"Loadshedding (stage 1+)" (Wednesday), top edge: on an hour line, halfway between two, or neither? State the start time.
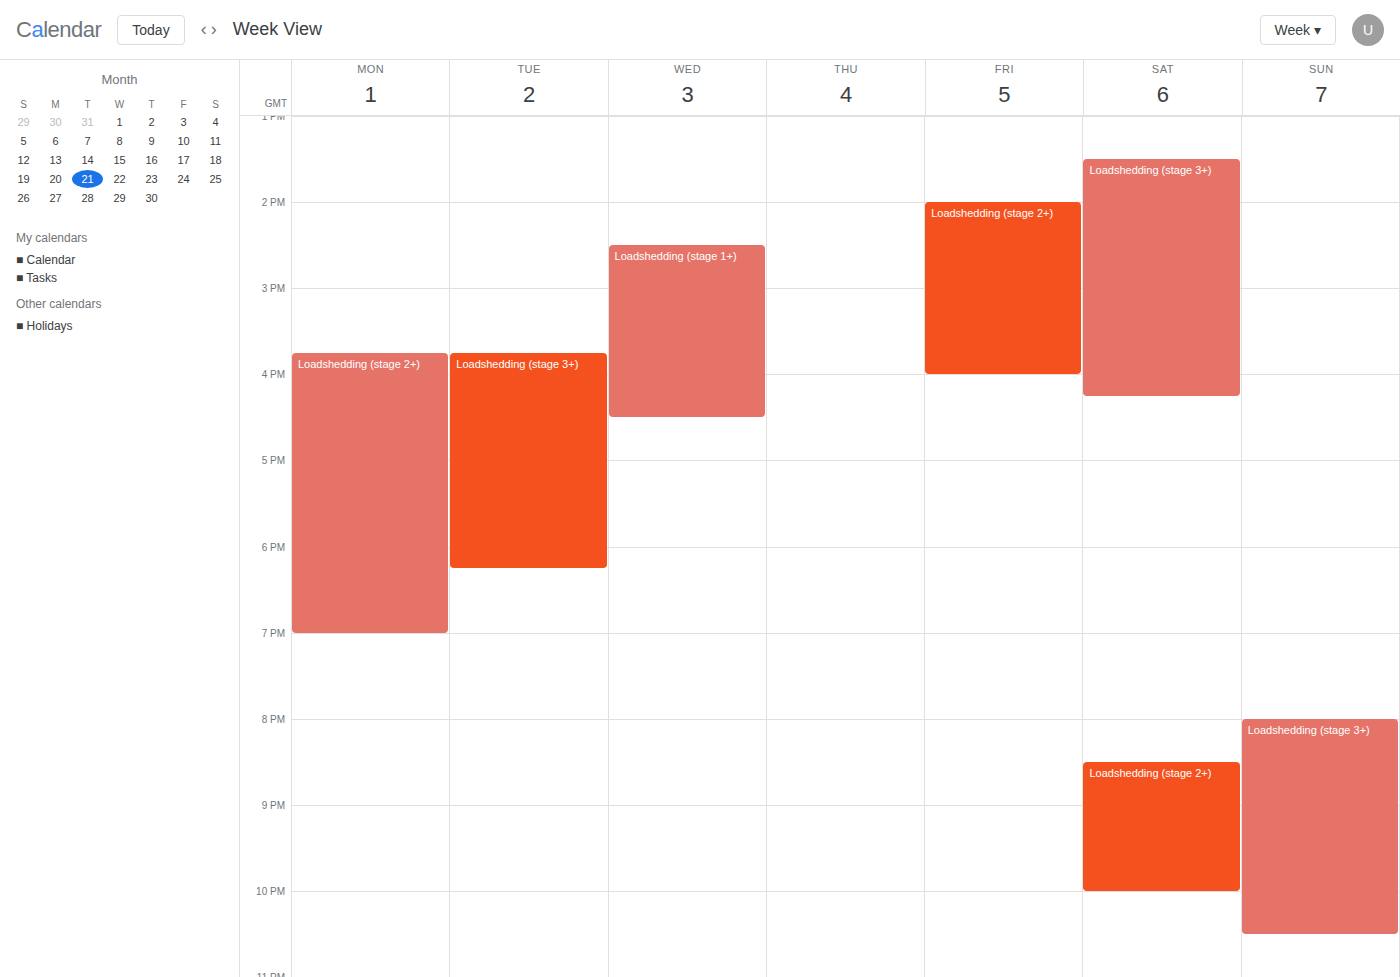
14:30 -- halfway between the 14:00 and 15:00 lines.